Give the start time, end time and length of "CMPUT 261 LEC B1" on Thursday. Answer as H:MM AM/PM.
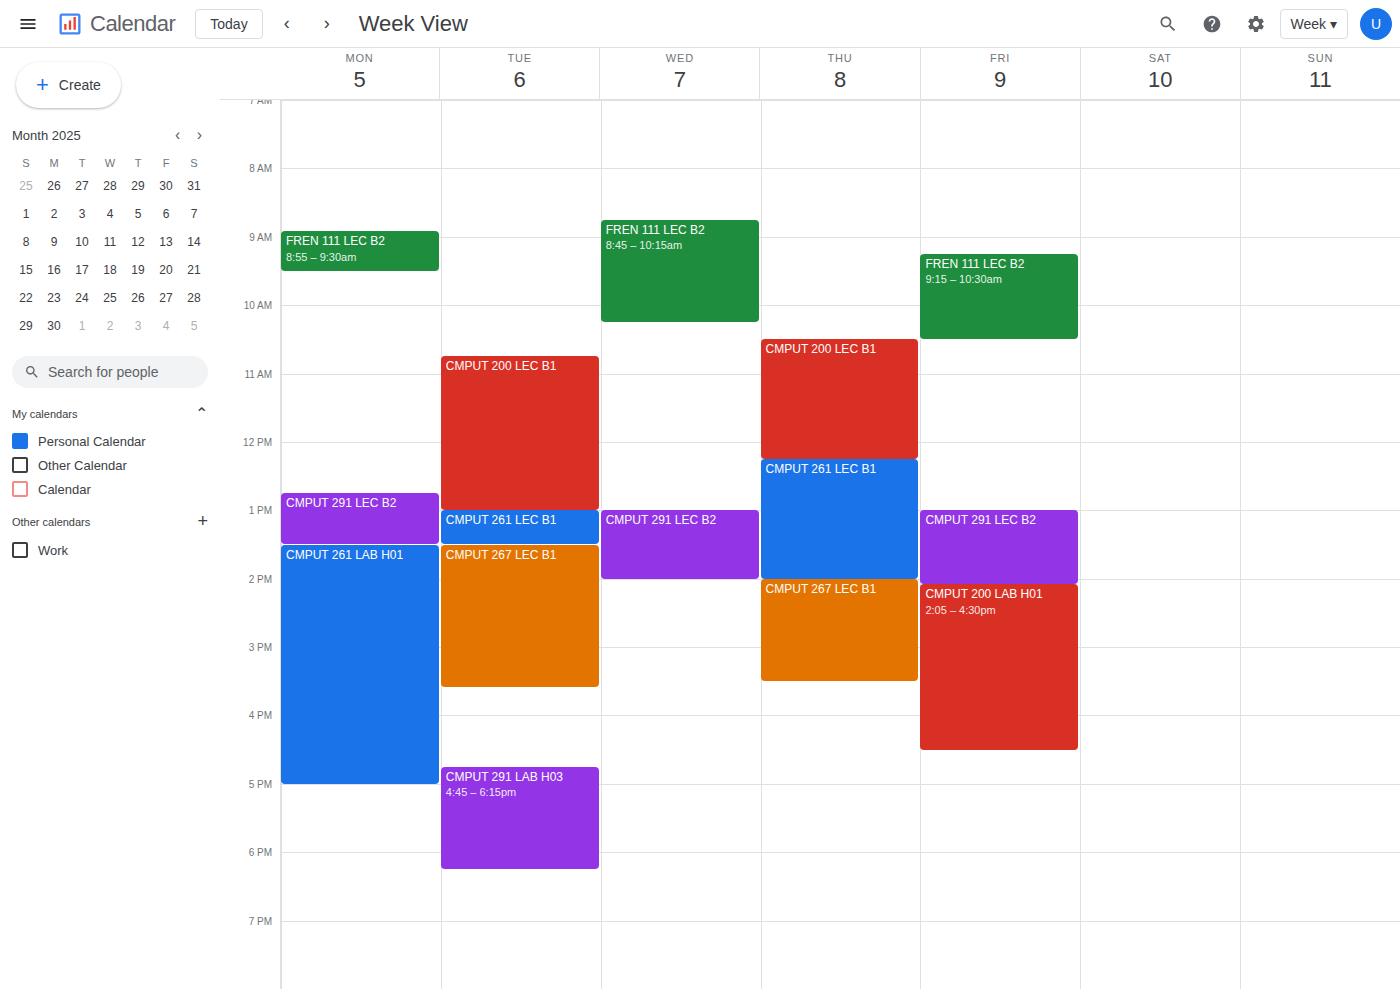
12:15 PM to 2:00 PM, 1 hour 45 minutes